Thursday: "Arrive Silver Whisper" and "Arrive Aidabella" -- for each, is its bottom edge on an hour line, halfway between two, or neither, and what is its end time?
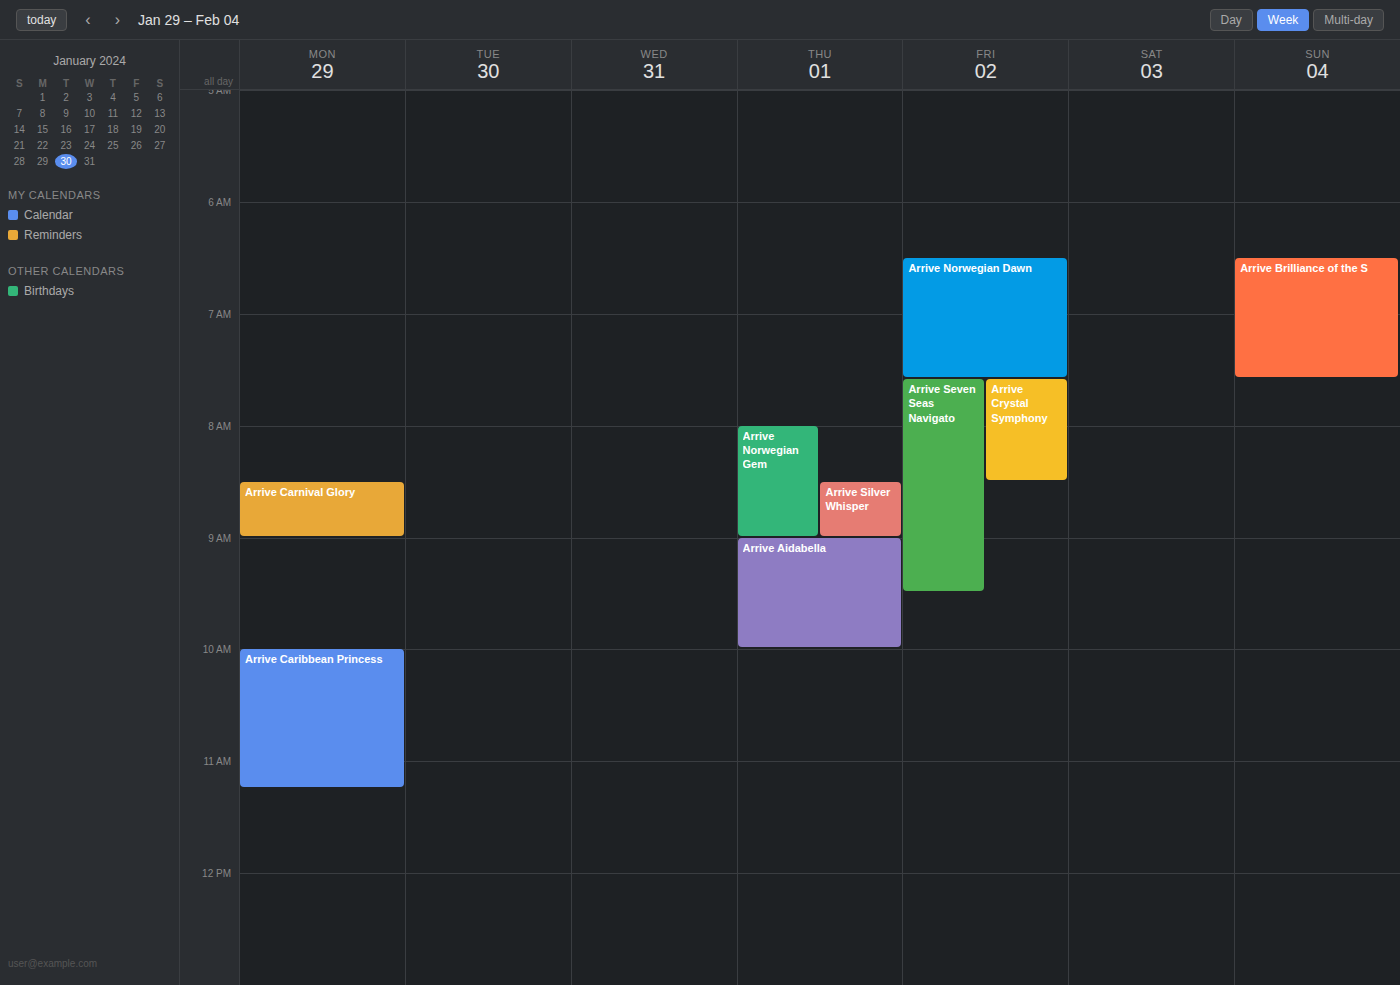
"Arrive Silver Whisper": 9:00 AM, exactly on the 9 AM line. "Arrive Aidabella": 10:00 AM, exactly on the 10 AM line.